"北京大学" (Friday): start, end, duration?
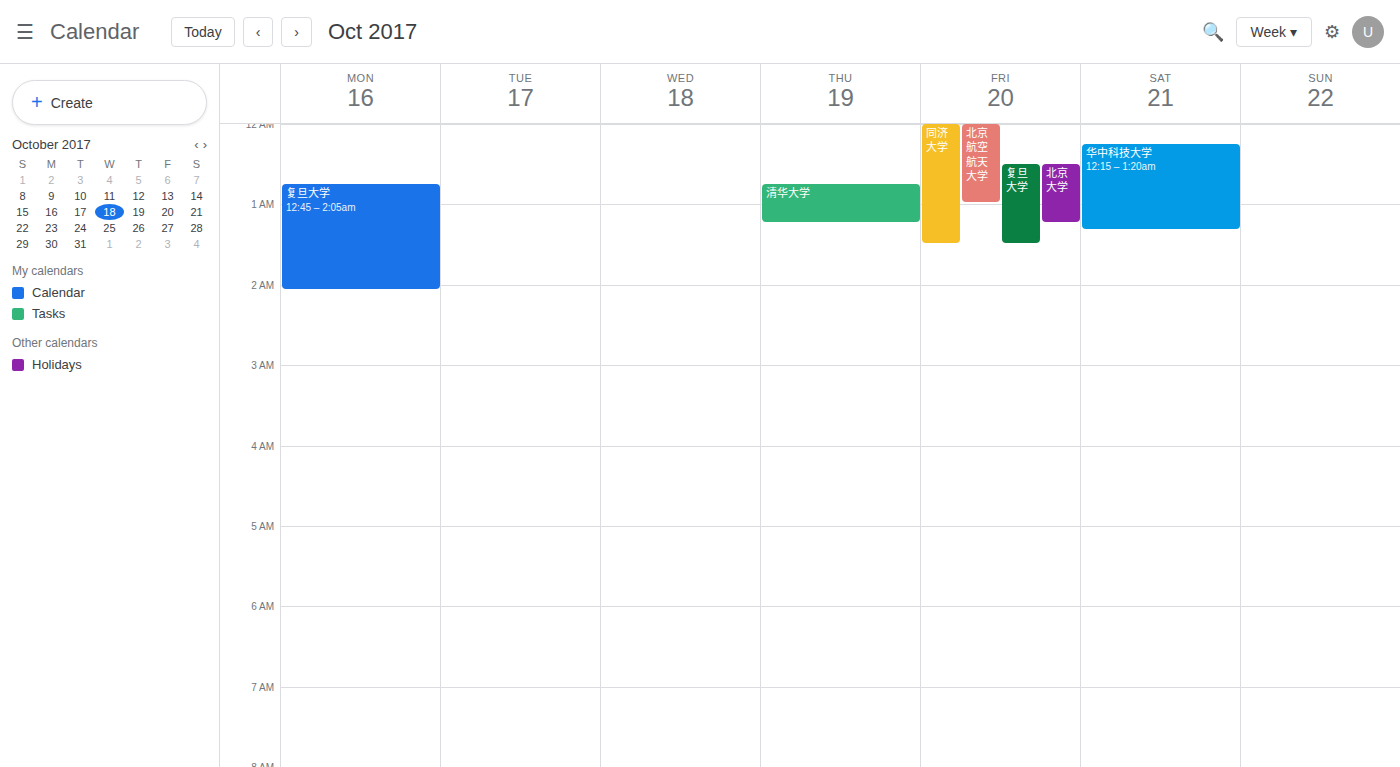
12:30 AM to 1:15 AM, 45 minutes